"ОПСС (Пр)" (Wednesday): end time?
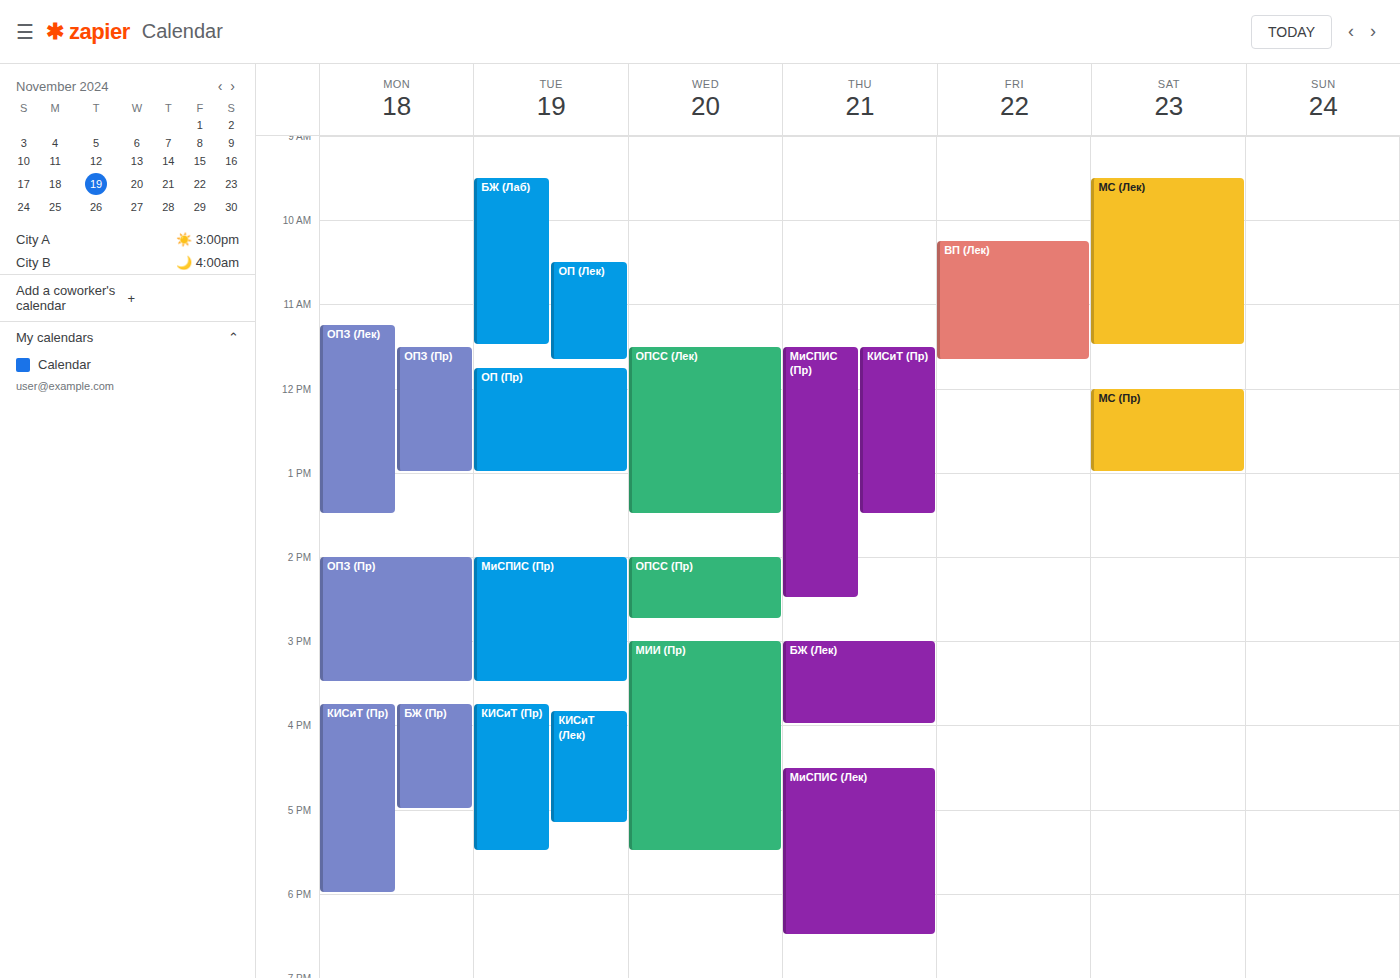
2:45 PM